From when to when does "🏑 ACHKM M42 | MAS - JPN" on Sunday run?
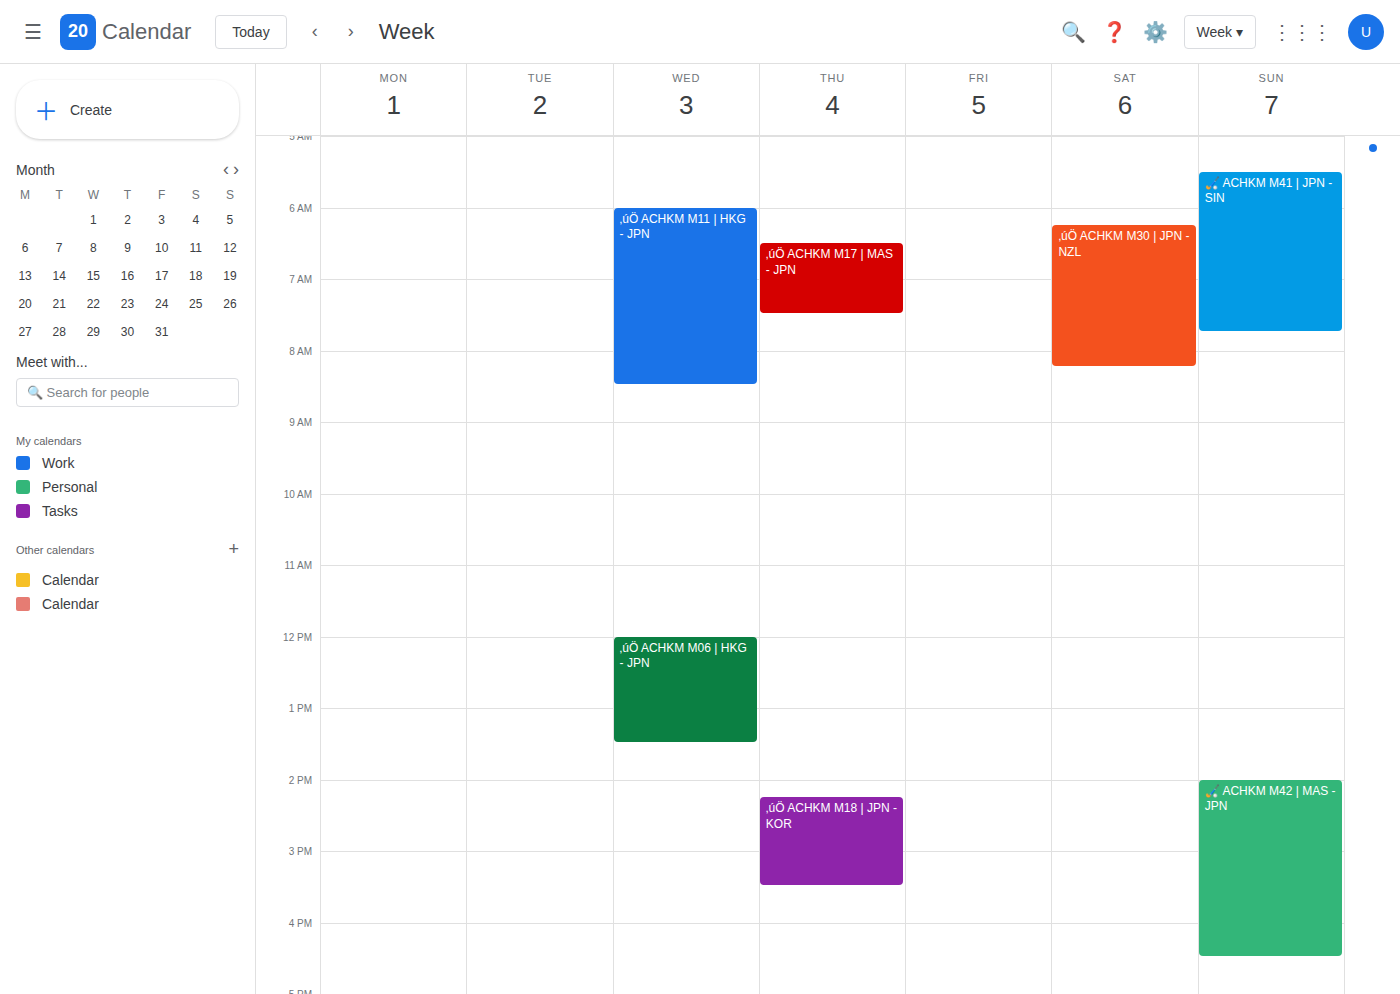
2:00 PM to 4:30 PM